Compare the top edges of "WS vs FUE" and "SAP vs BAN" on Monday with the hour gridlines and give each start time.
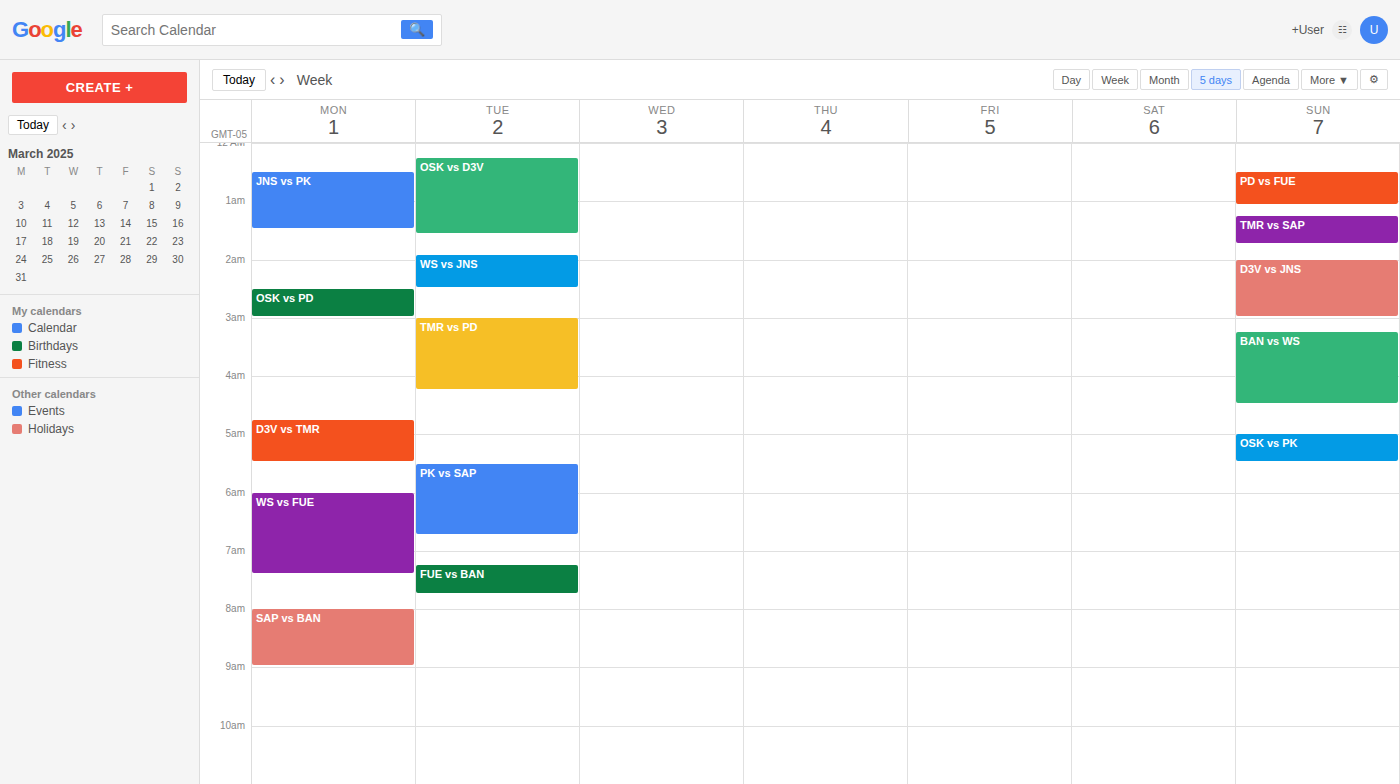
"WS vs FUE": 6:00 AM, exactly on the 6 AM line. "SAP vs BAN": 8:00 AM, exactly on the 8 AM line.